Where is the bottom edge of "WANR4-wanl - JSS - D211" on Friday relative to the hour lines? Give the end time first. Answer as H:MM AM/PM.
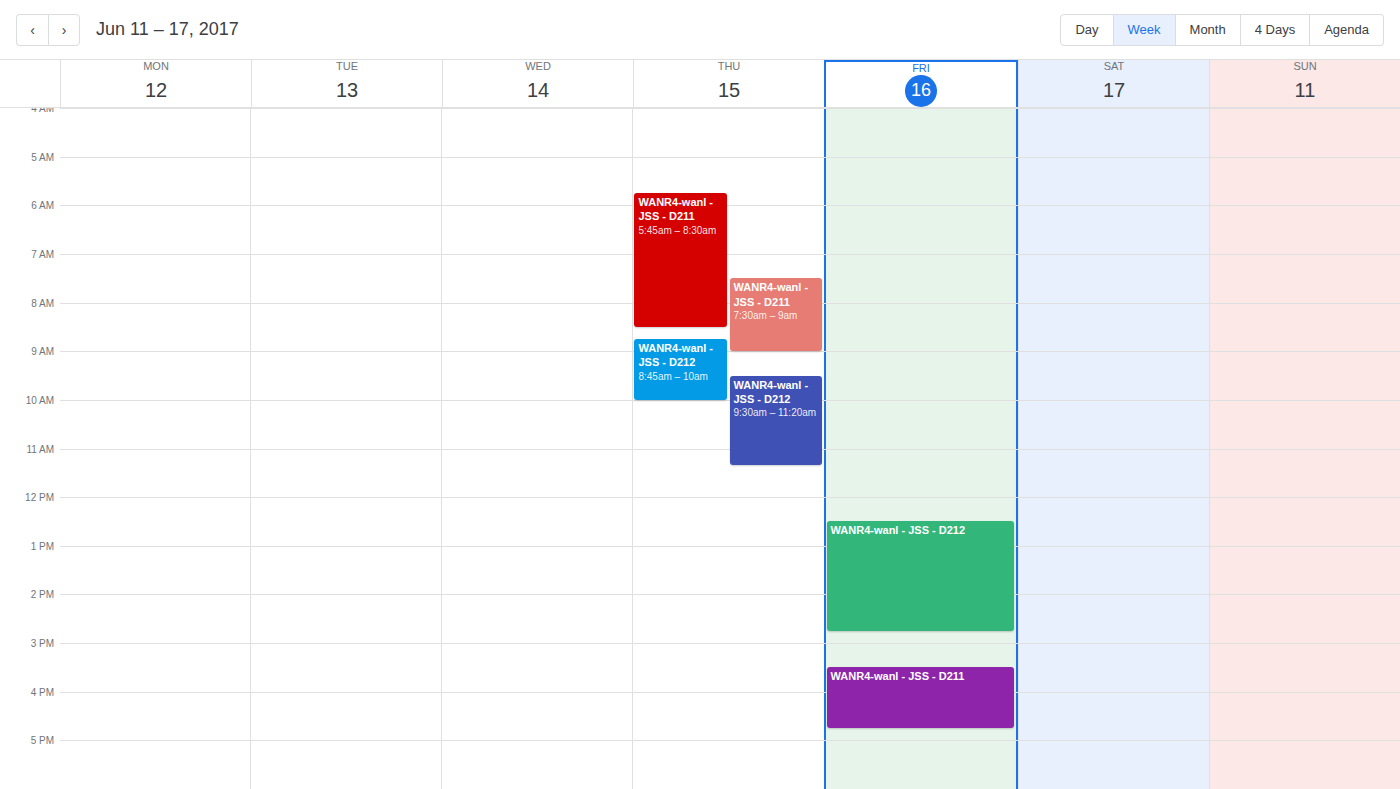
4:45 PM -- neither: three quarters of the way from the 4 PM line to the 5 PM line.